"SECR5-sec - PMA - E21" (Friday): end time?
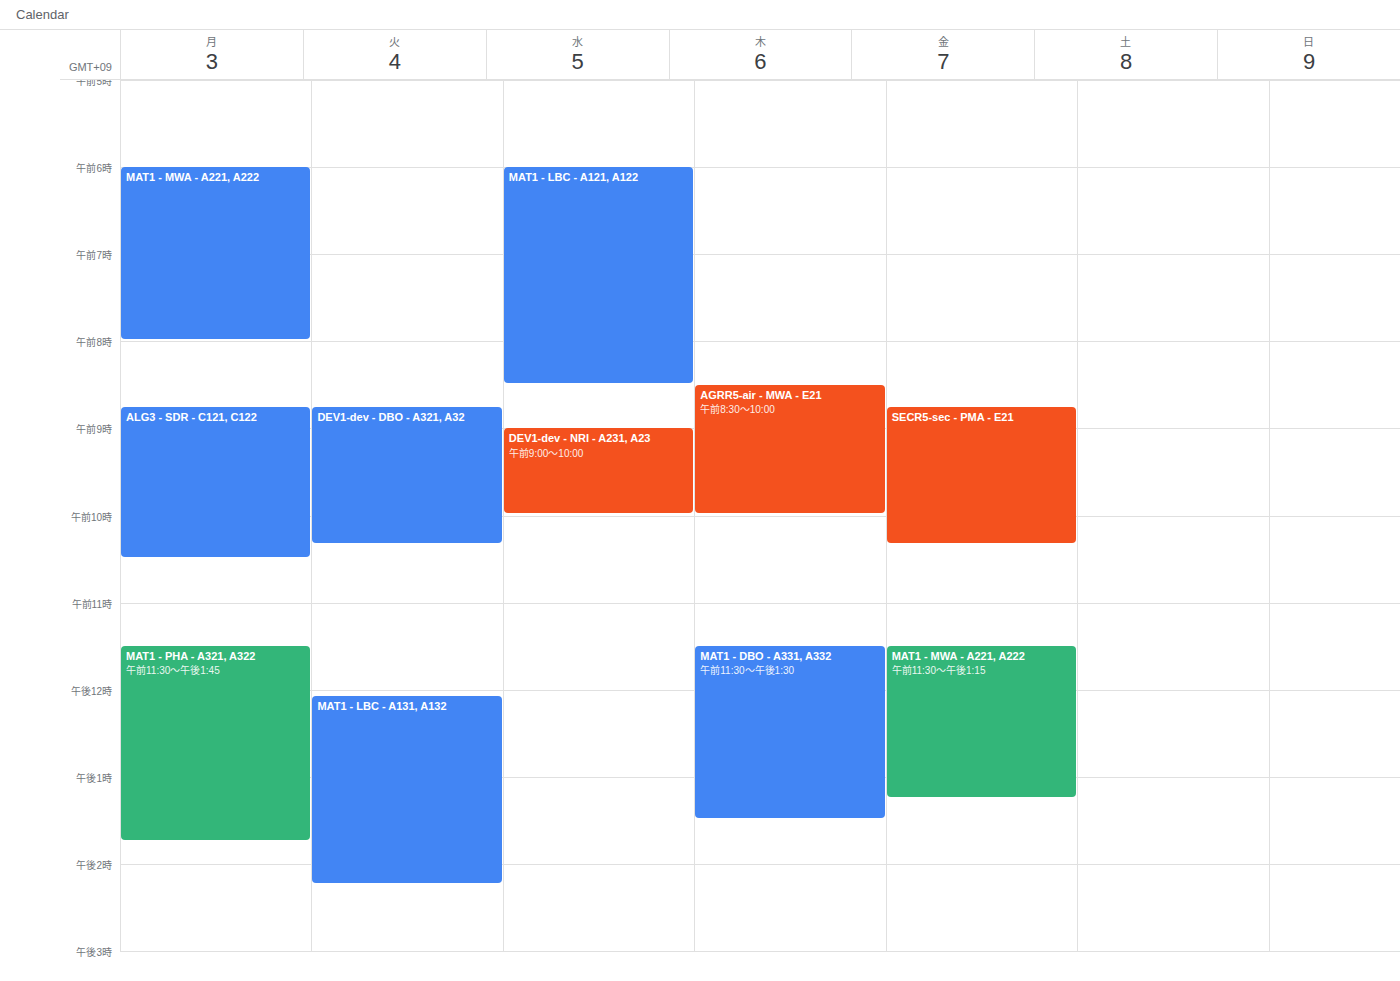
10:20 AM